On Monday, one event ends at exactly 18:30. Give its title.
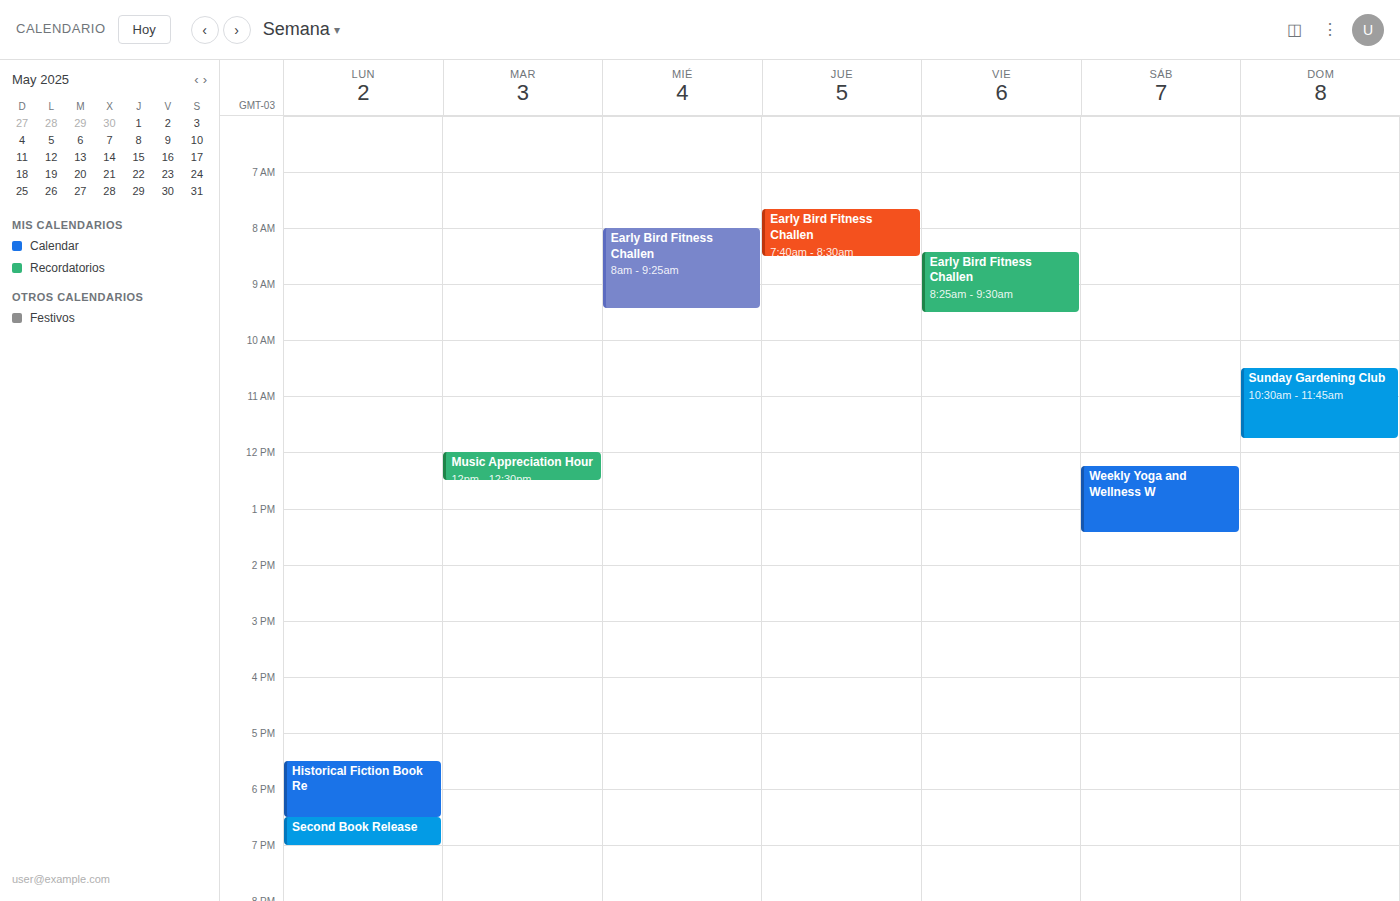
"Historical Fiction Book Re"